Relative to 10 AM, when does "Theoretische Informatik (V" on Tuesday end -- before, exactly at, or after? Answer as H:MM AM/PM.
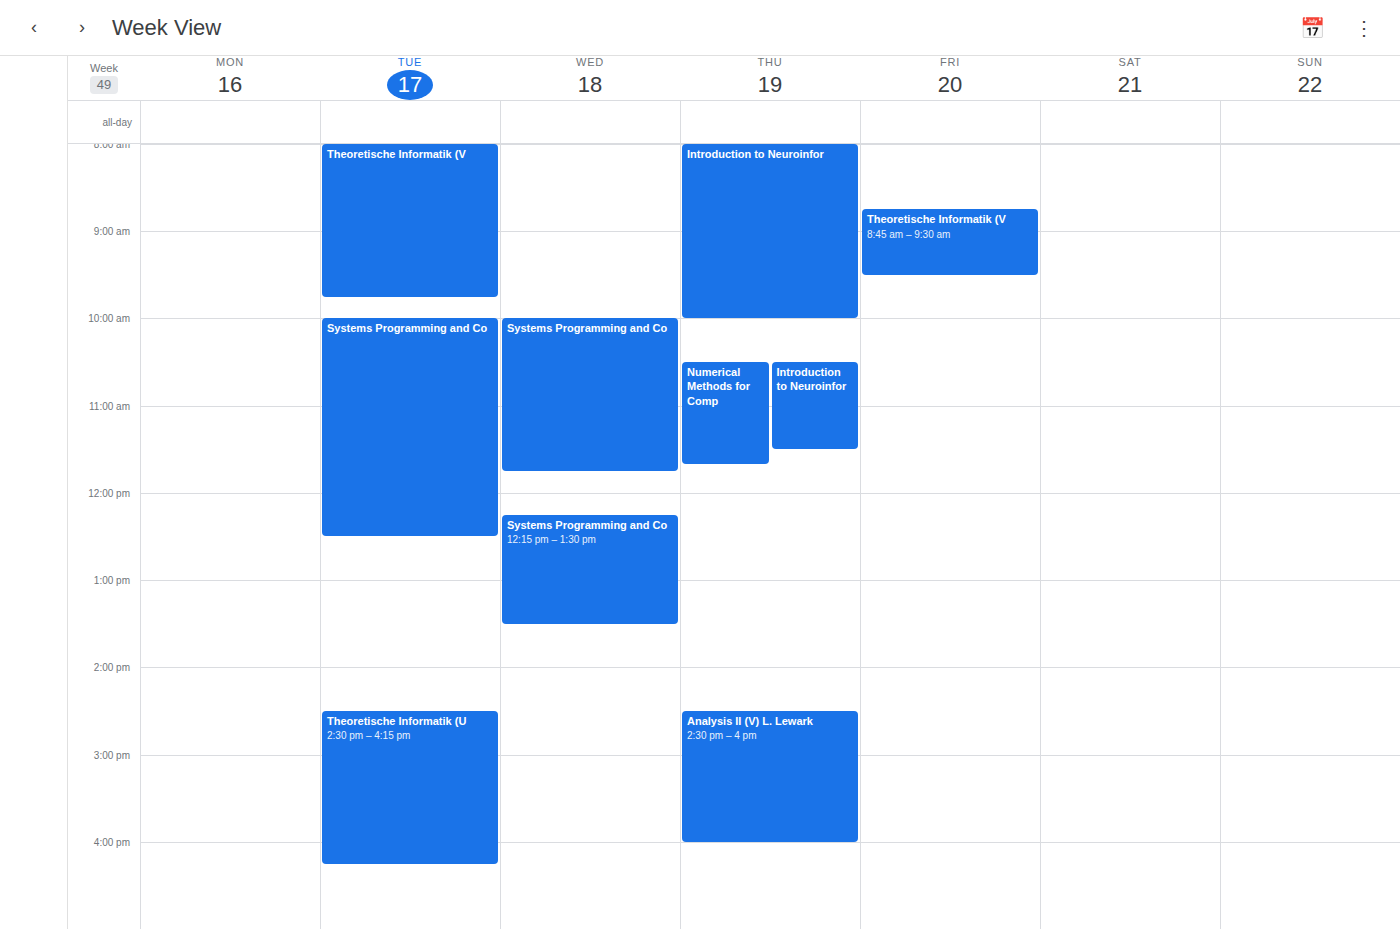
9:45 AM -- before 10 AM, 15 minutes above the 10 AM line.